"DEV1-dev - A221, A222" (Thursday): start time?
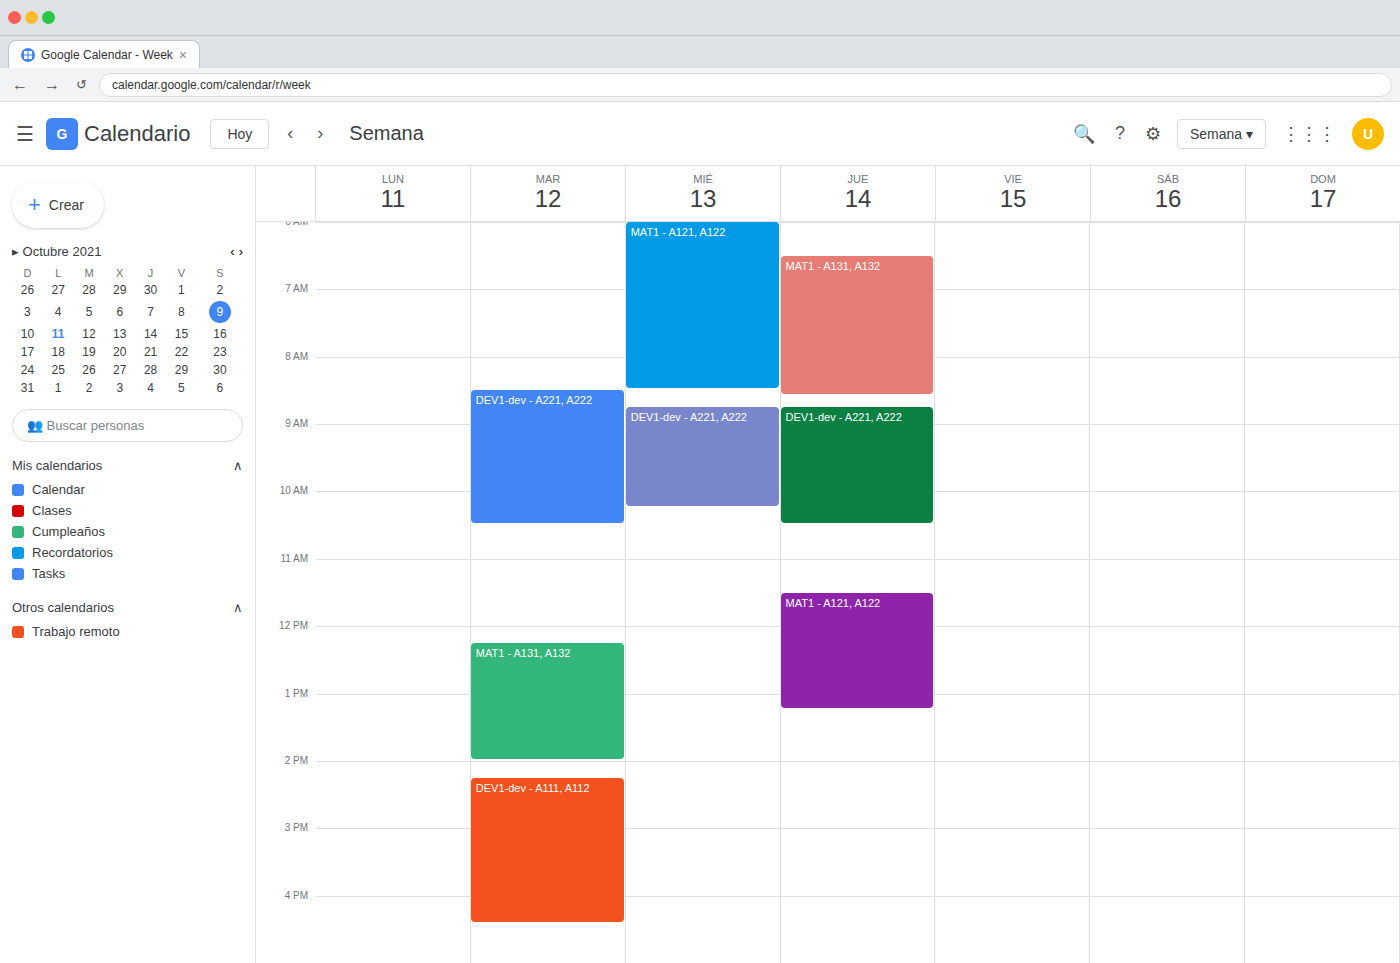
08:45